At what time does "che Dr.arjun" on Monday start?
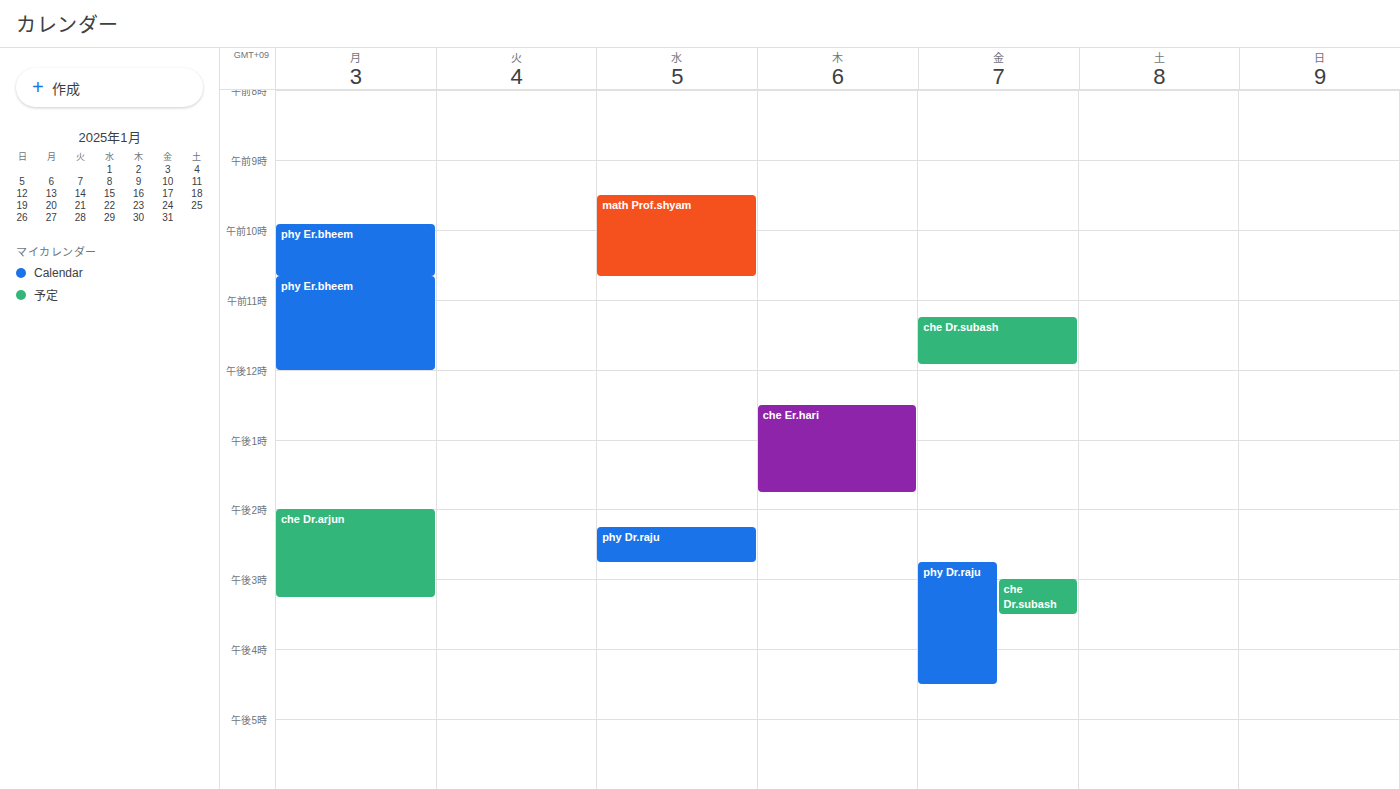
2:00 PM